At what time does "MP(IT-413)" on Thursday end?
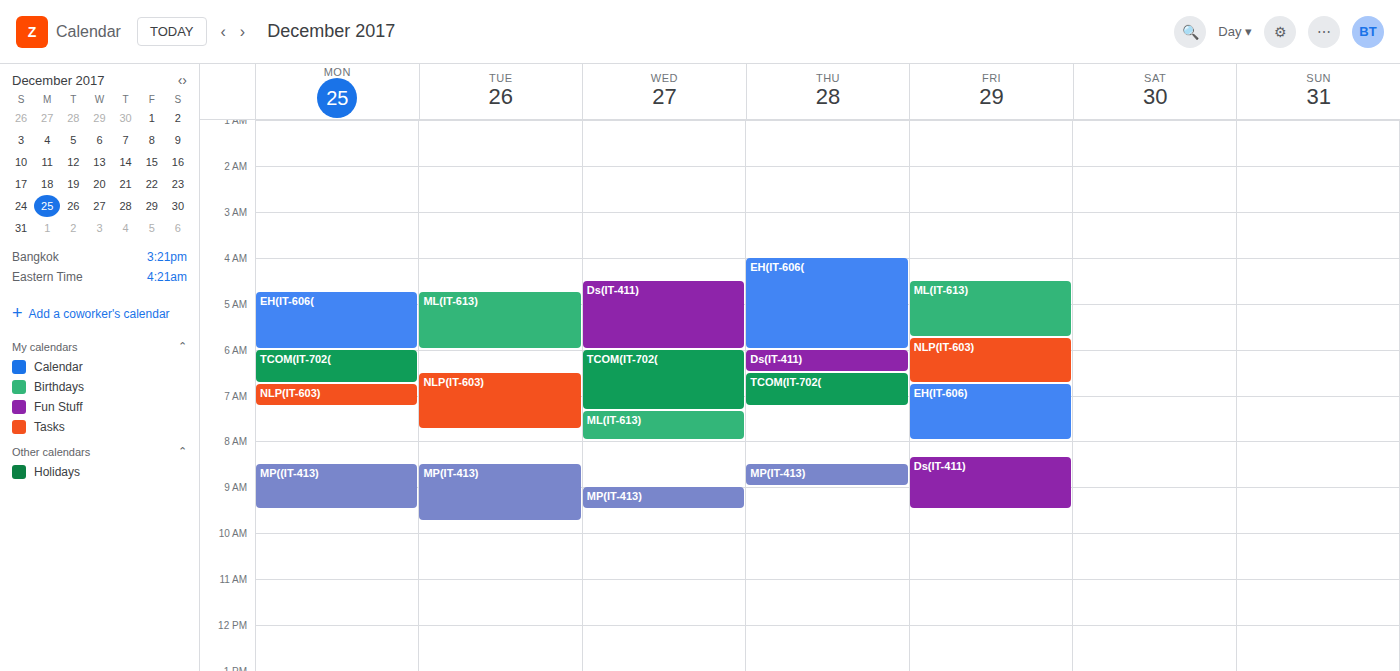
9:00 AM